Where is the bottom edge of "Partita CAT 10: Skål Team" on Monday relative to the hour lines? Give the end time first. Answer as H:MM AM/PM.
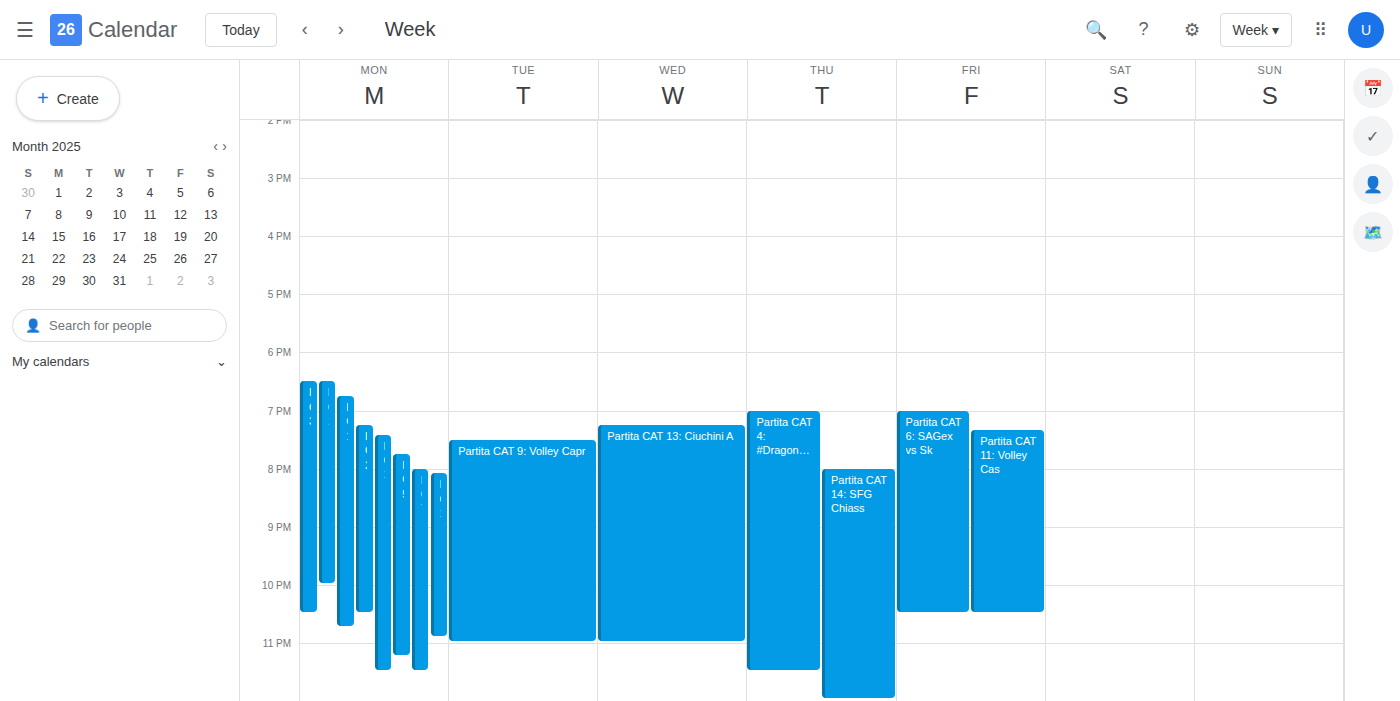
10:55 PM -- neither: 55 minutes below the 10 PM line and 5 minutes above the 11 PM line.